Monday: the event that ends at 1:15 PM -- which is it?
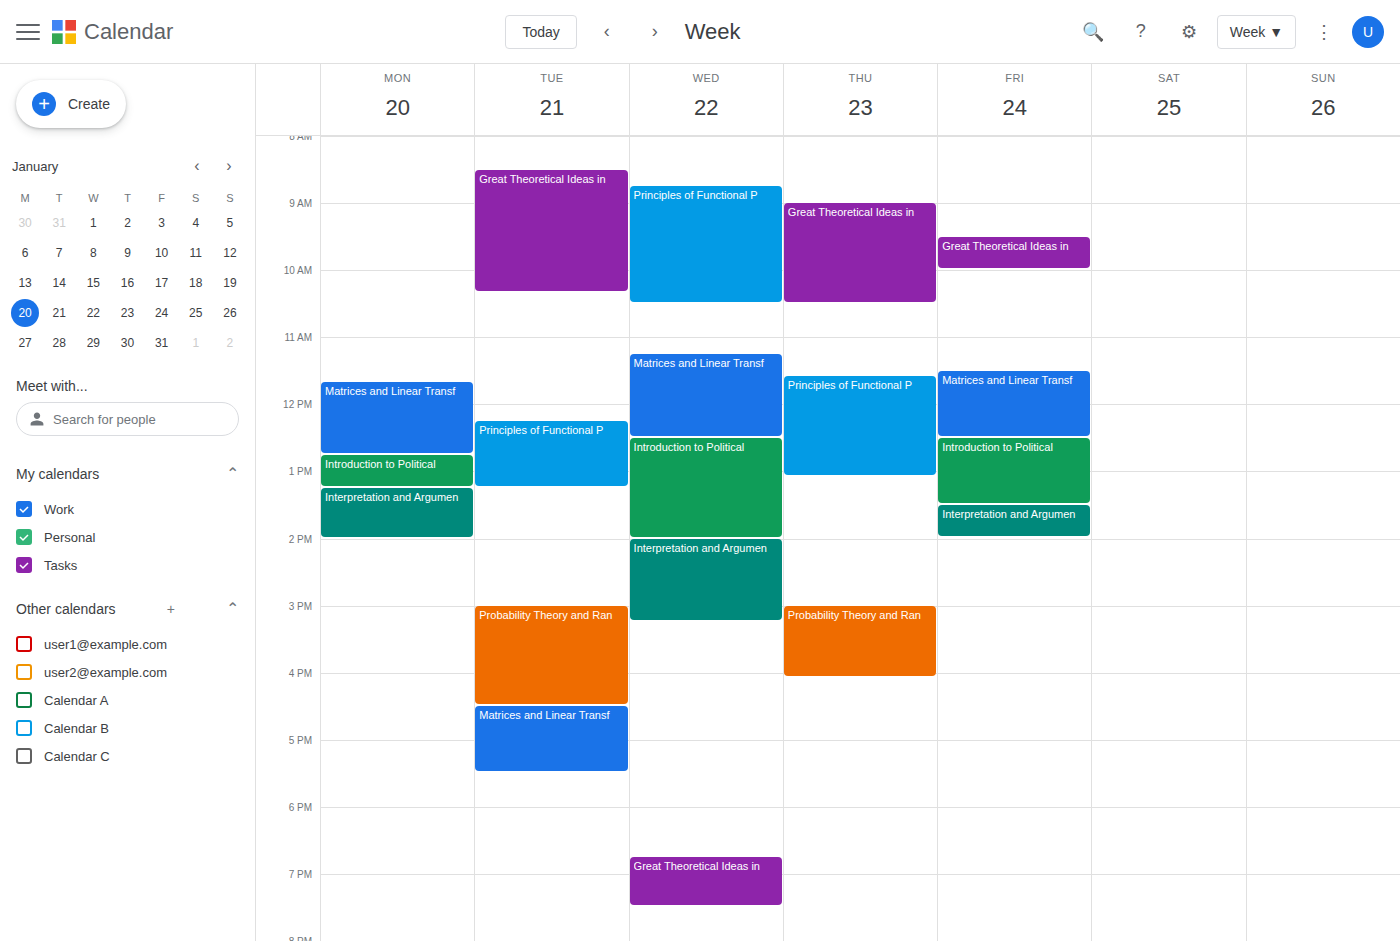
"Introduction to Political"